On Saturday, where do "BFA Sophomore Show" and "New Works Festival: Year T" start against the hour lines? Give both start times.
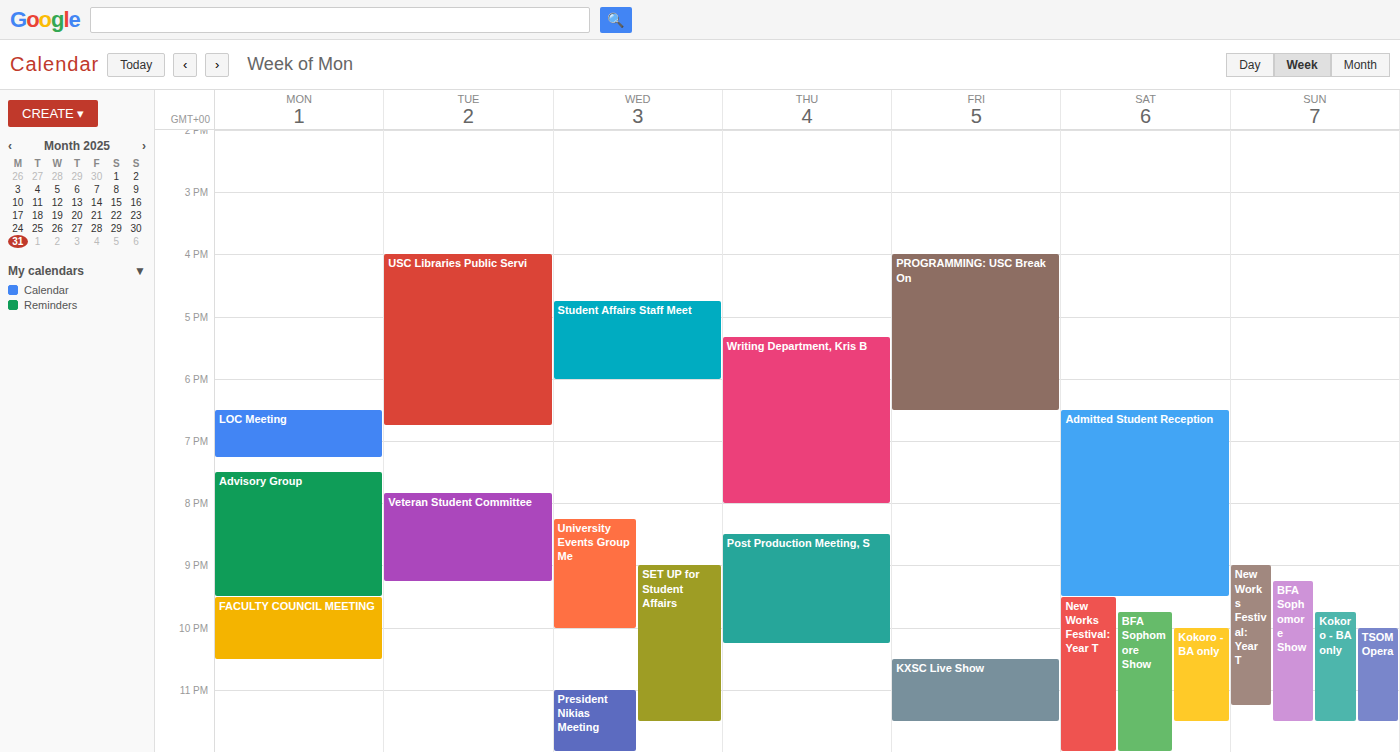
"BFA Sophomore Show": 9:45 PM, neither: three quarters of the way from the 9 PM line to the 10 PM line. "New Works Festival: Year T": 9:30 PM, halfway between the 9 PM and 10 PM lines.